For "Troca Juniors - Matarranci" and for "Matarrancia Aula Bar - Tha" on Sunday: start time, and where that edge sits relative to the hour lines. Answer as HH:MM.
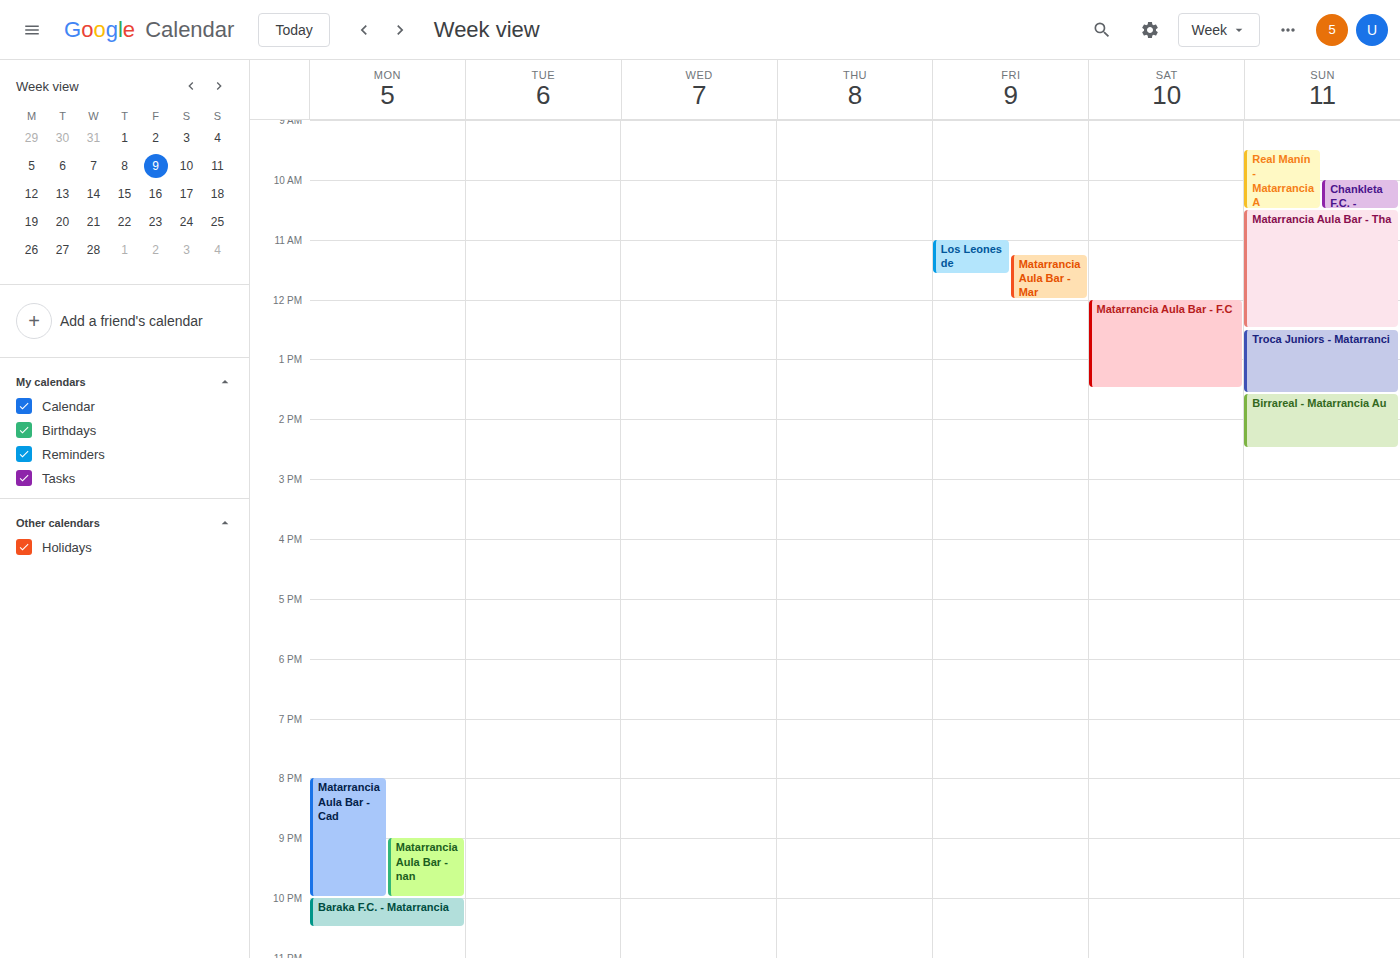
"Troca Juniors - Matarranci": 12:30, halfway between the 12:00 and 13:00 lines. "Matarrancia Aula Bar - Tha": 10:30, halfway between the 10:00 and 11:00 lines.